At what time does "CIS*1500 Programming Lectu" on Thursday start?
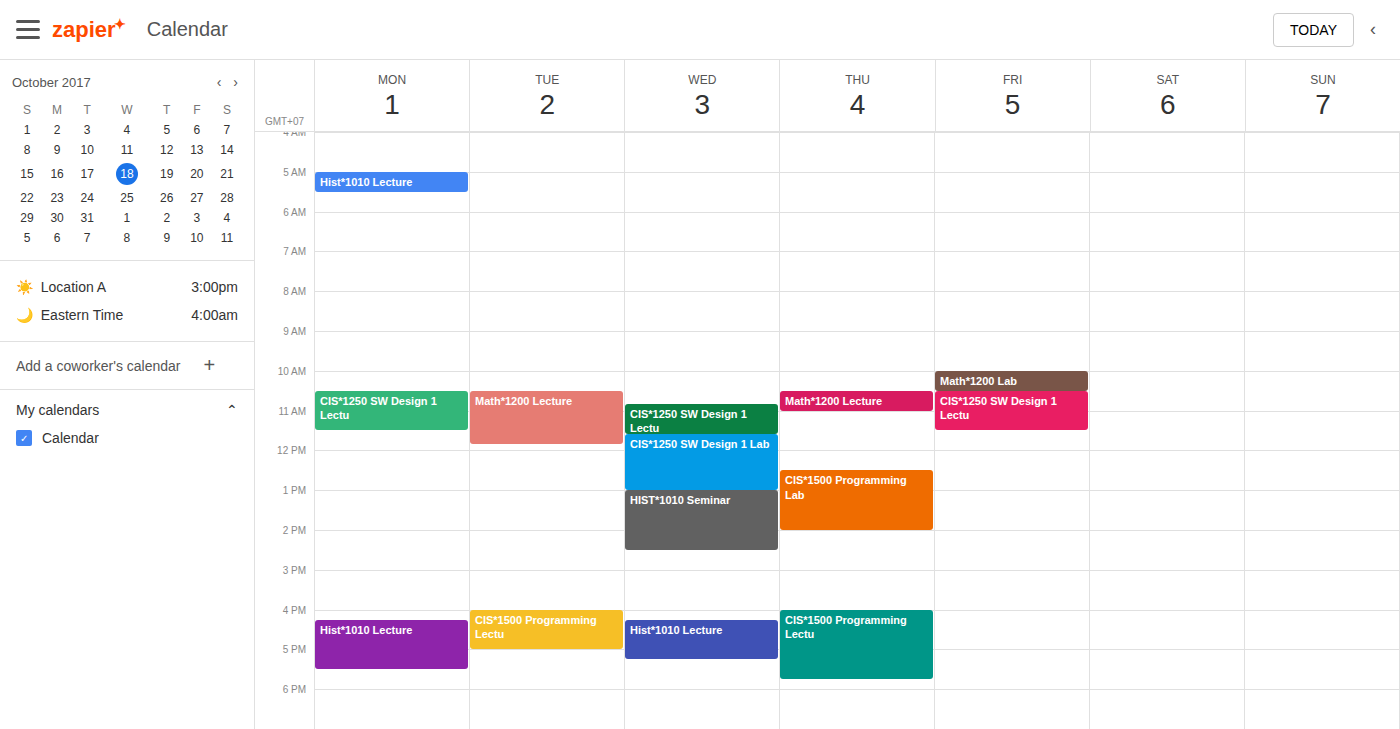
4:00 PM